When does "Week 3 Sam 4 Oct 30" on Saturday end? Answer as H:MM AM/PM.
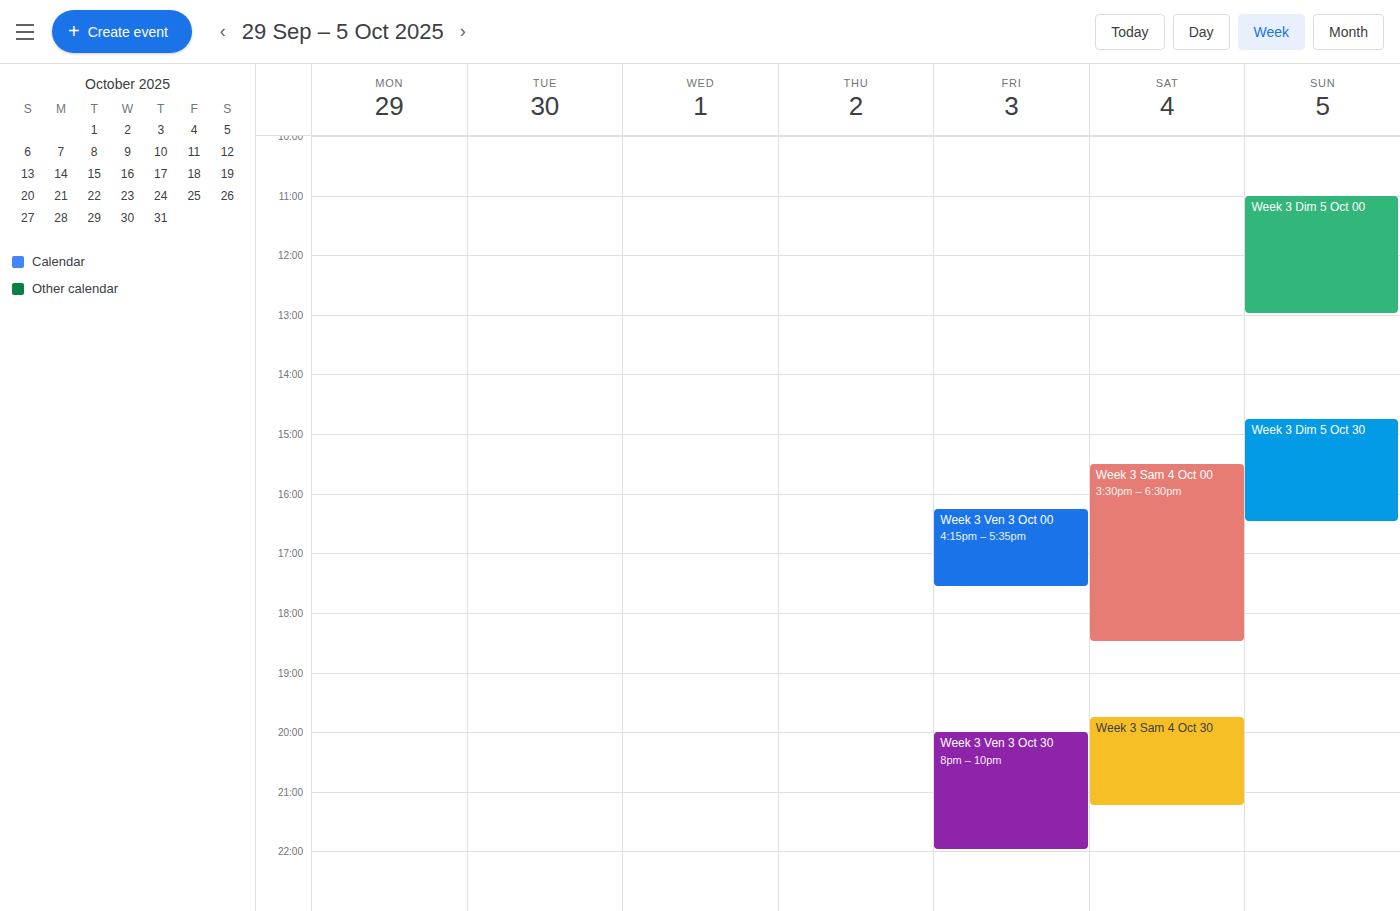
9:15 PM